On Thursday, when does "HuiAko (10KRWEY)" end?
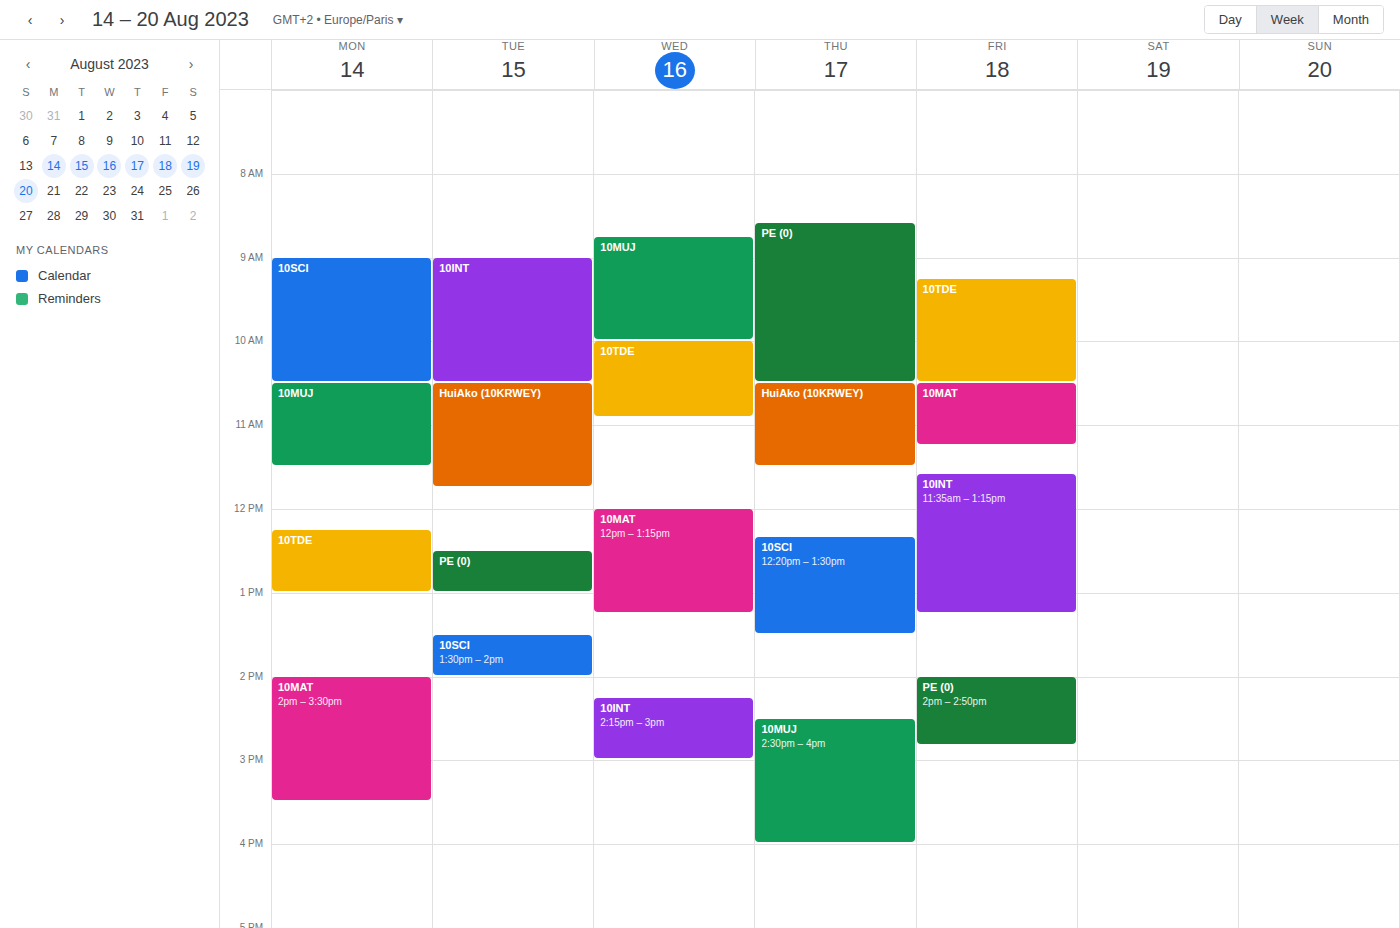
11:30 AM